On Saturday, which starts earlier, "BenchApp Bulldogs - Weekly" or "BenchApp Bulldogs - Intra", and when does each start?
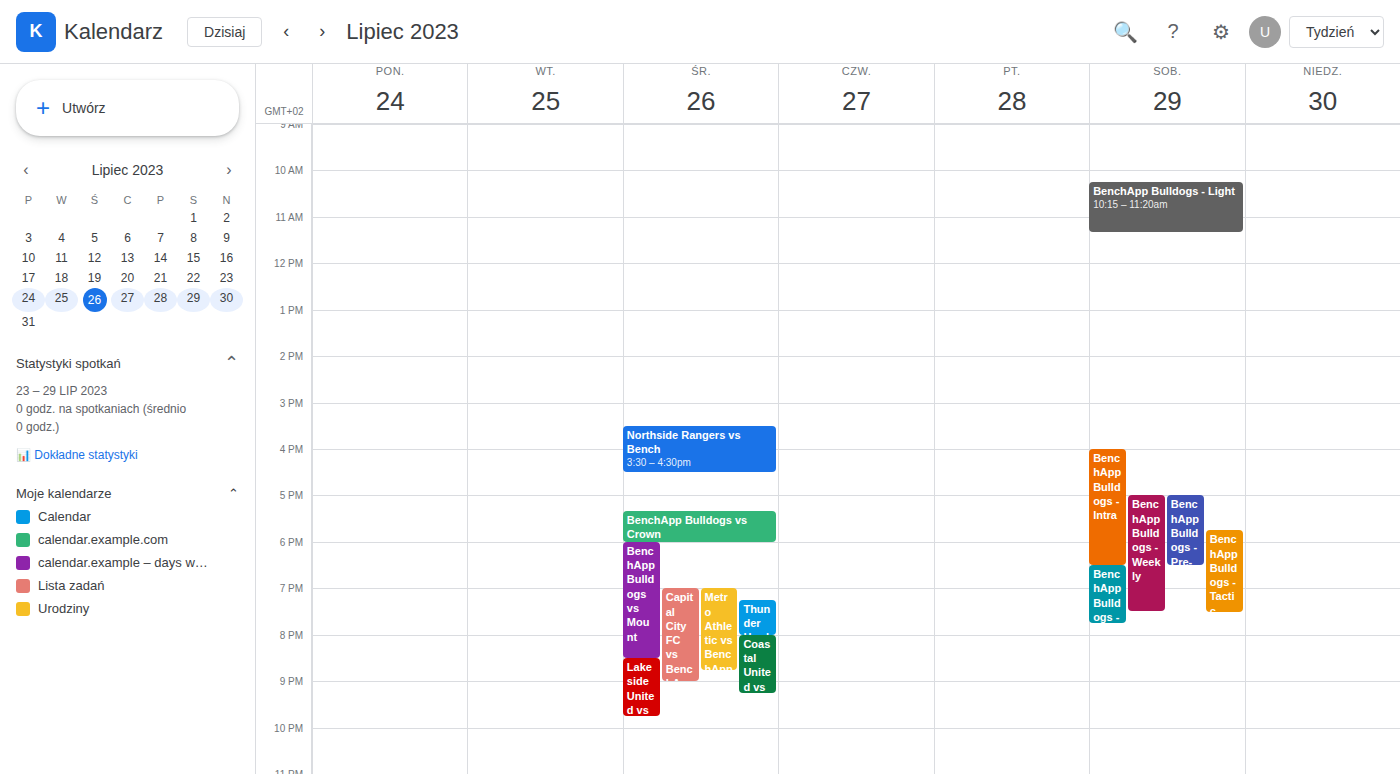
"BenchApp Bulldogs - Intra" 4:00 PM; "BenchApp Bulldogs - Weekly" 5:00 PM.